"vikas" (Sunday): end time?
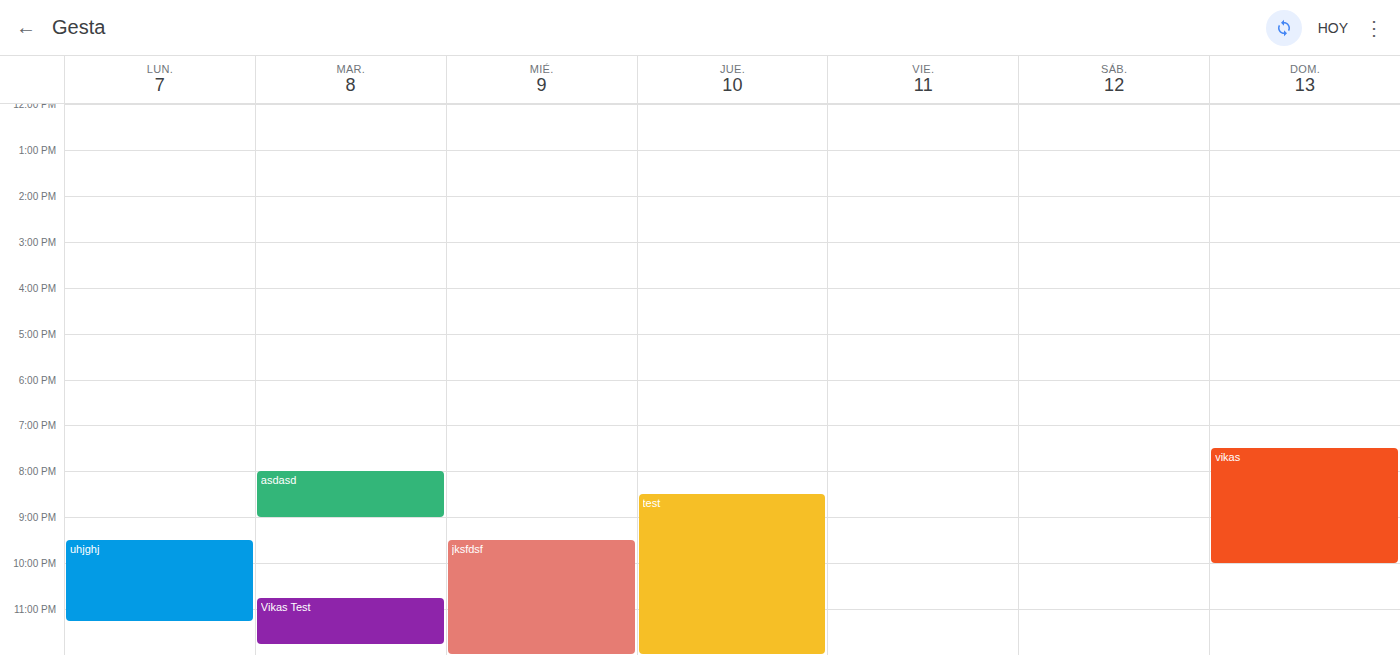
10:00 PM